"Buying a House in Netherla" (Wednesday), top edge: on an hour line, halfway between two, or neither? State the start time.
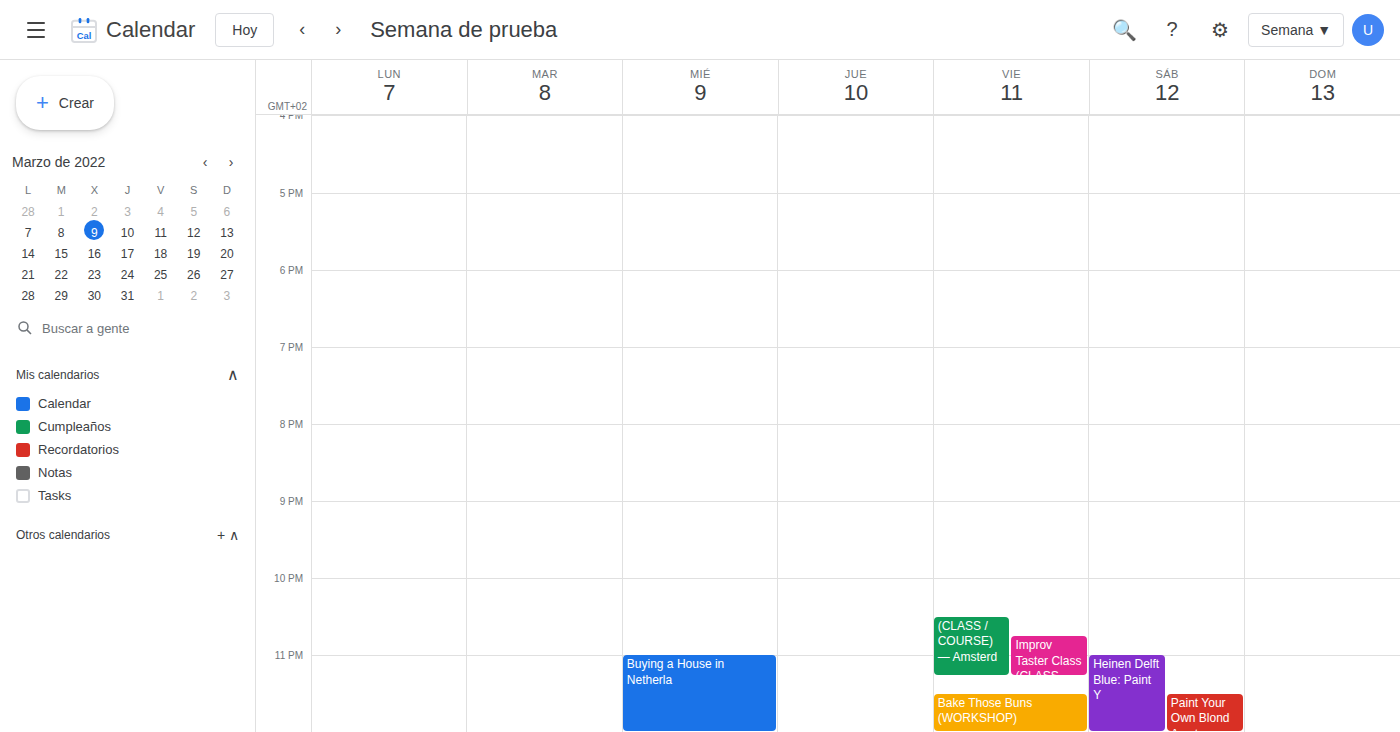
11:00 PM -- exactly on the 11 PM line.